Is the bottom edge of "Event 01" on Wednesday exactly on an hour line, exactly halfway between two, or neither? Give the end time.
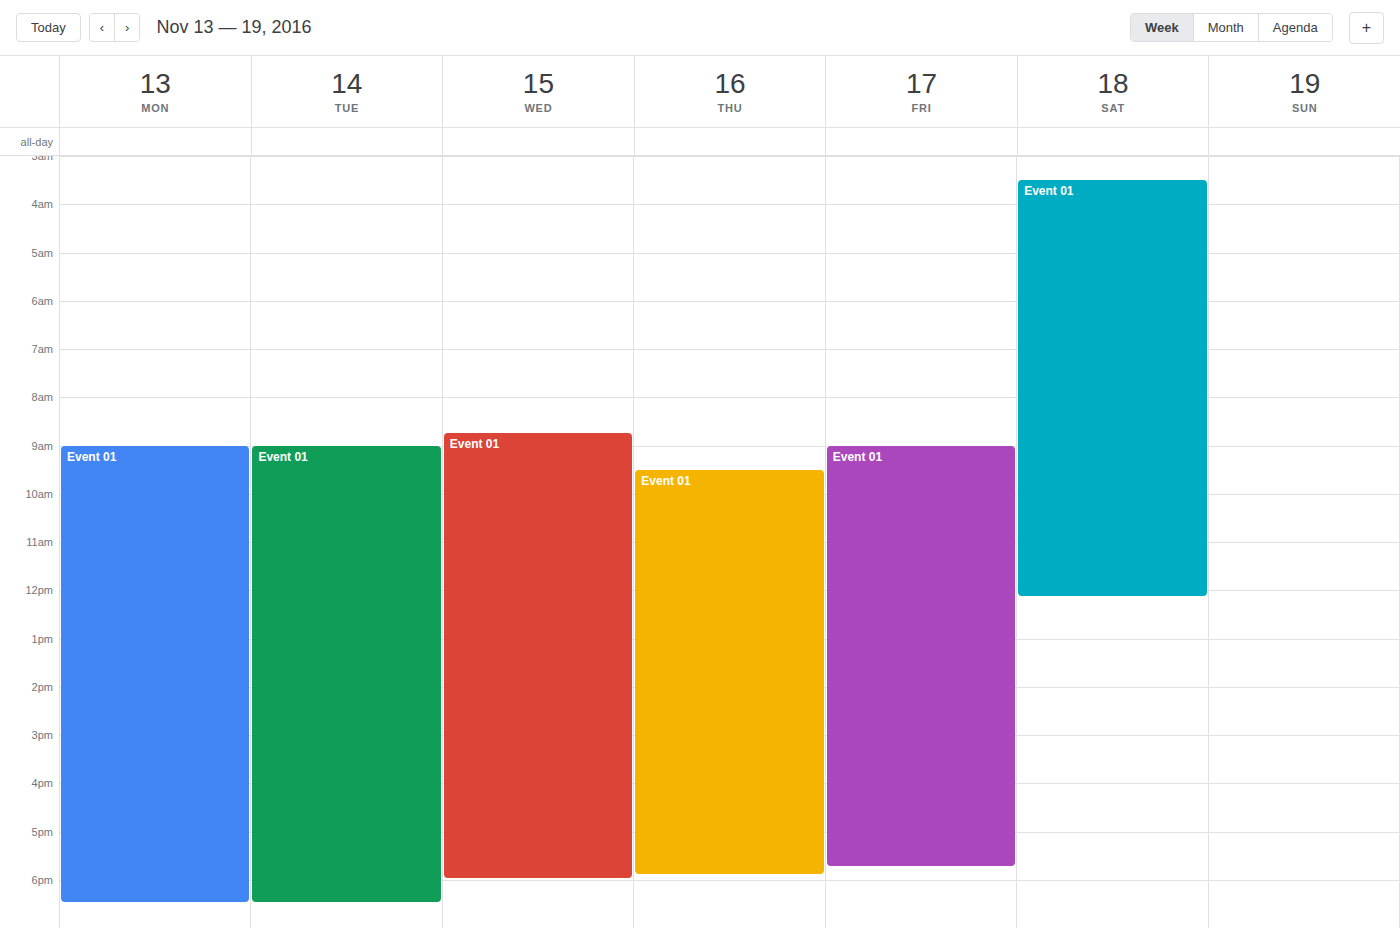
6:00 PM -- exactly on the 6 PM line.